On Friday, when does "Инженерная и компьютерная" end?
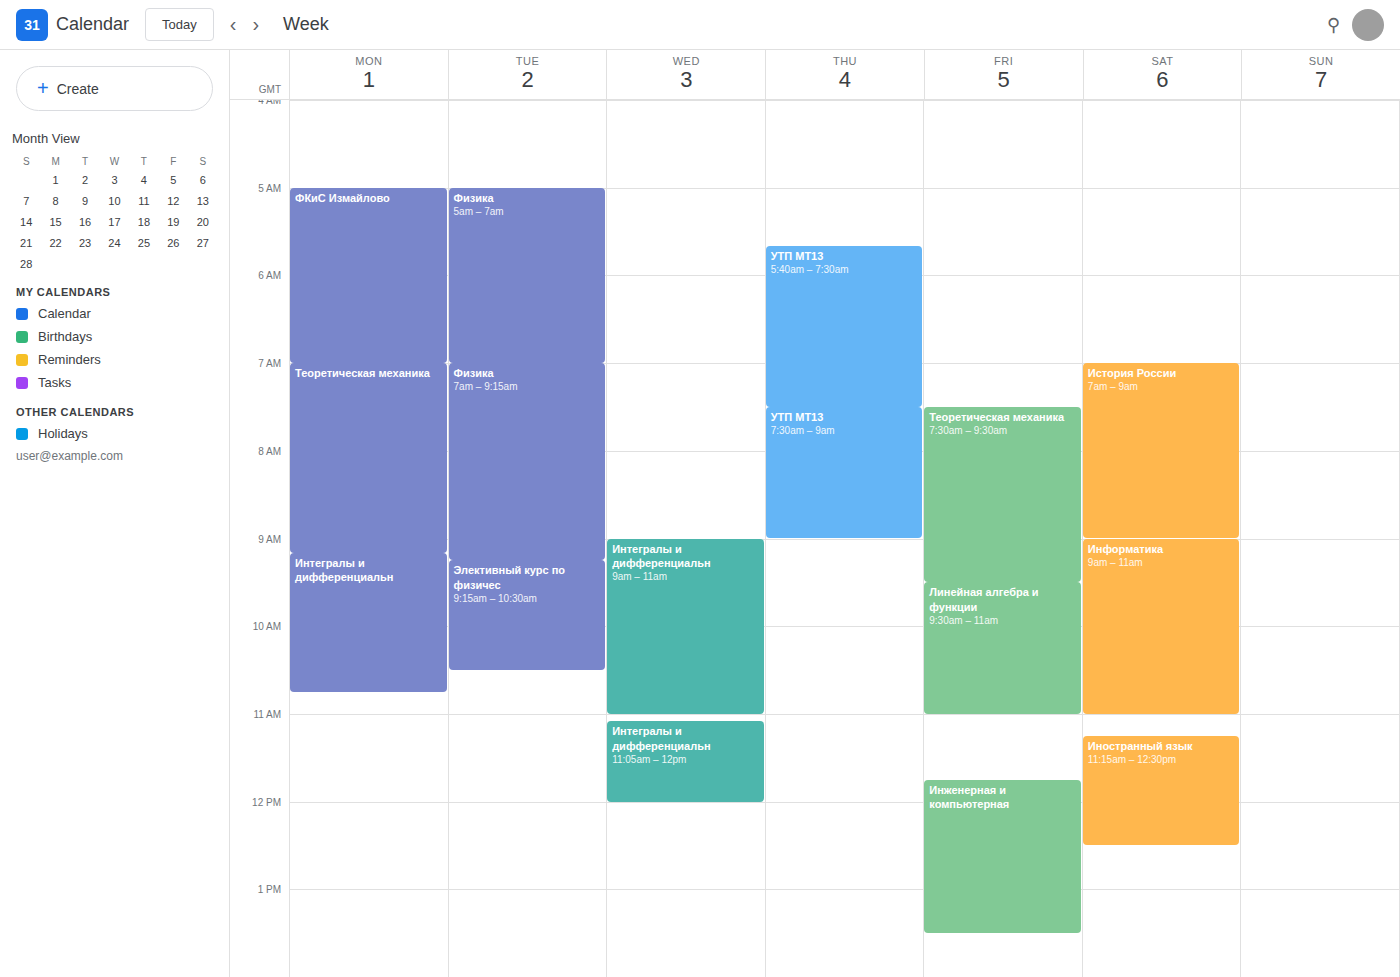
1:30 PM